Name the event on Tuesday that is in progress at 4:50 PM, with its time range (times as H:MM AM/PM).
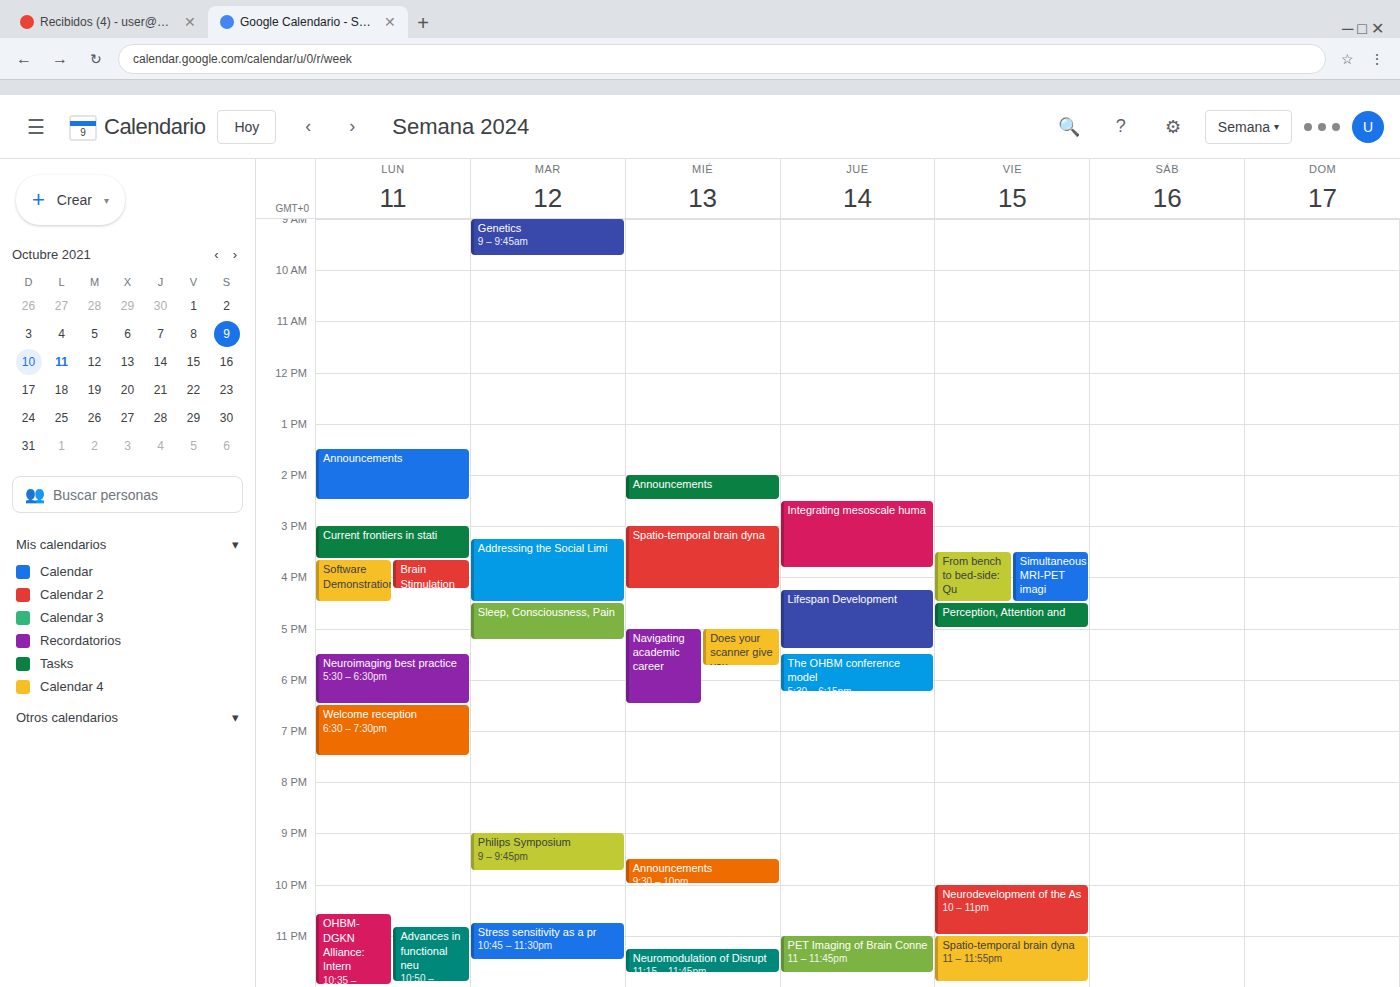
"Sleep, Consciousness, Pain", 4:30 PM to 5:15 PM